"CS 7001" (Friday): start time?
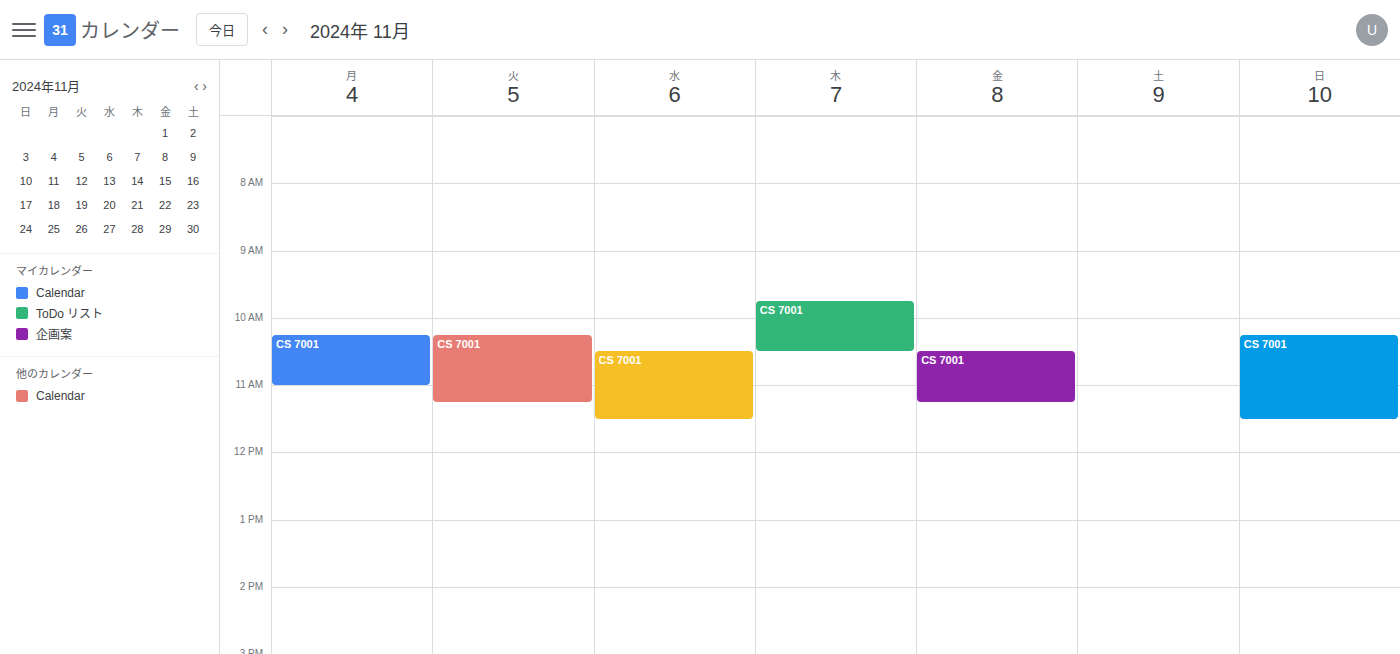
10:30 AM